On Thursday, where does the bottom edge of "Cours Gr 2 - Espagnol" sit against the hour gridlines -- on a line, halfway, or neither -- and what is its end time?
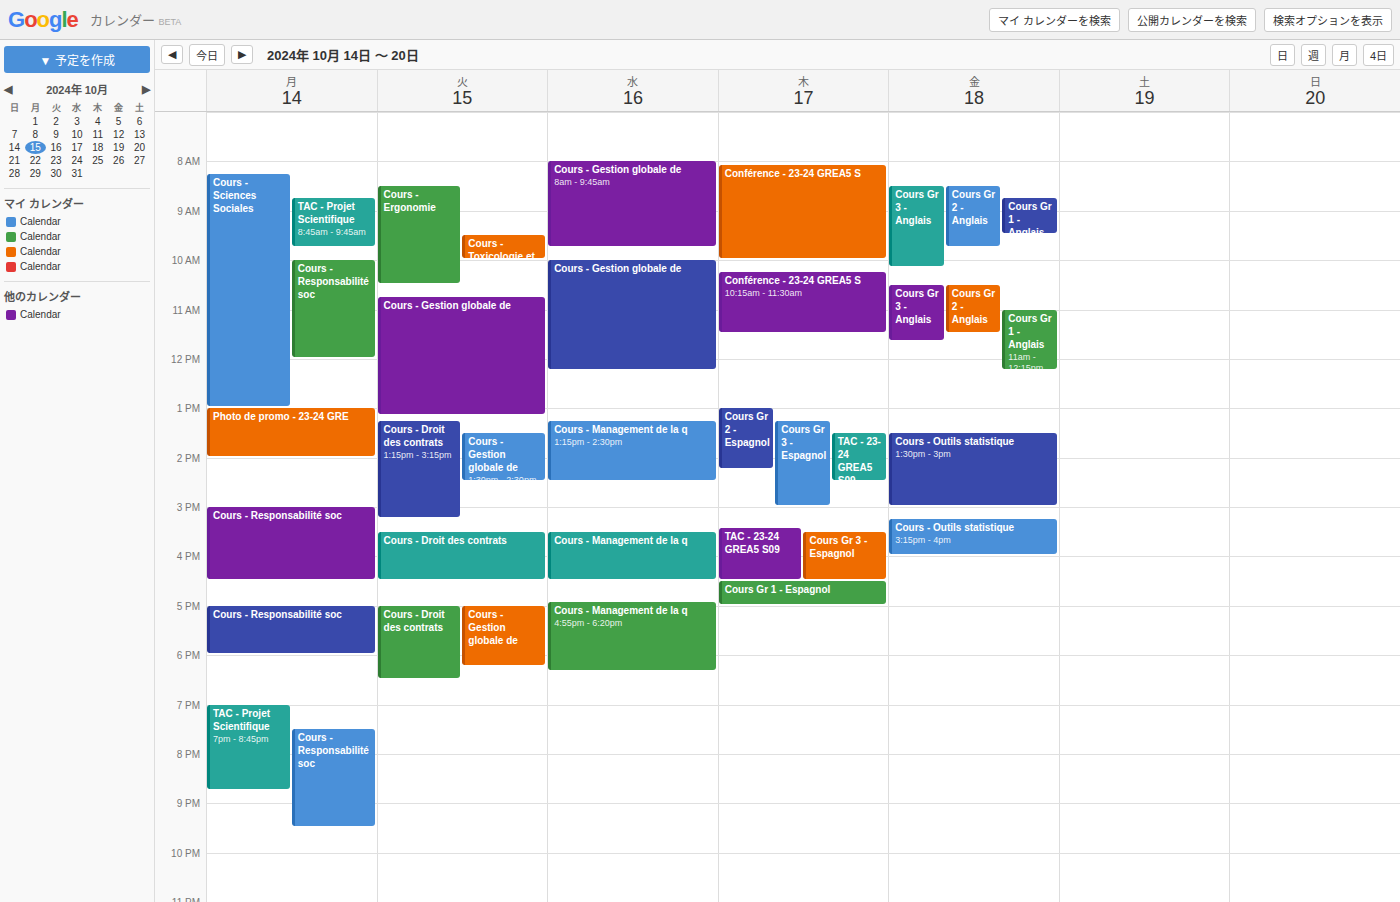
2:15 PM -- neither: a quarter of the way from the 2 PM line to the 3 PM line.